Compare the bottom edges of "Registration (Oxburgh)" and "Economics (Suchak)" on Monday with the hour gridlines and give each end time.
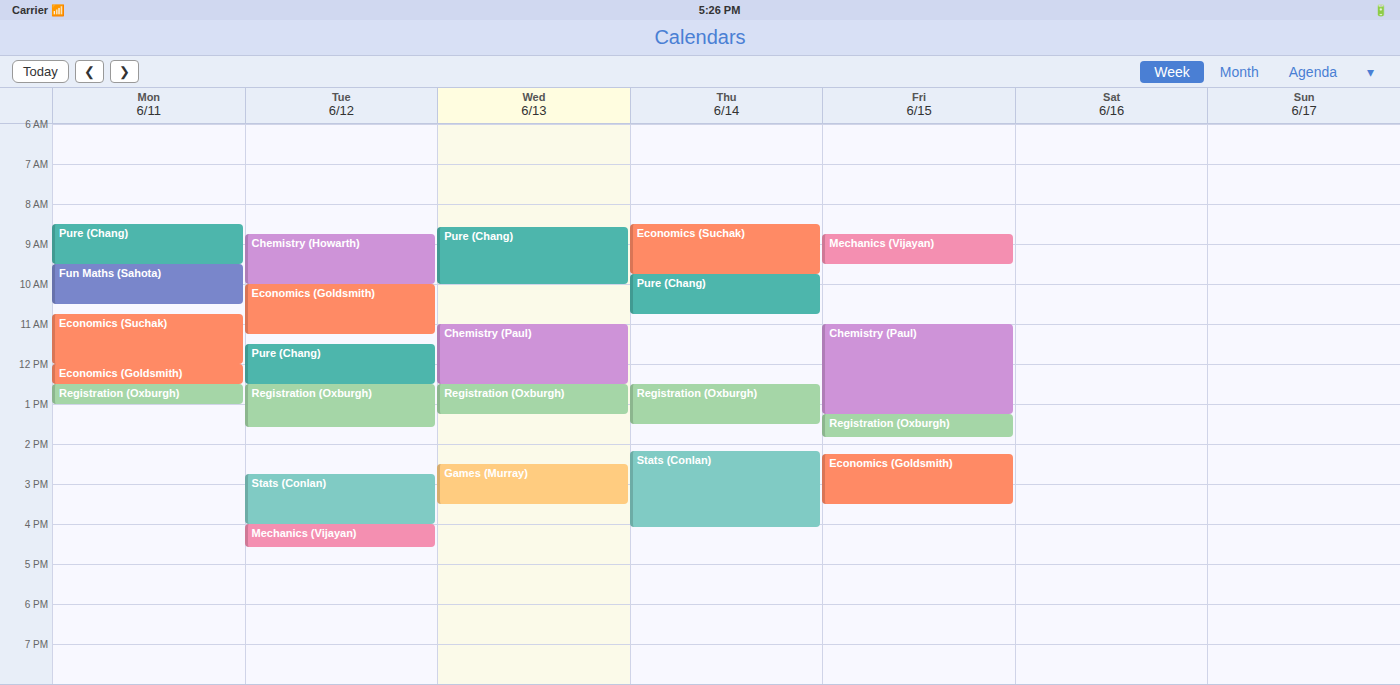
"Registration (Oxburgh)": 13:00, exactly on the 13:00 line. "Economics (Suchak)": 12:00, exactly on the 12:00 line.